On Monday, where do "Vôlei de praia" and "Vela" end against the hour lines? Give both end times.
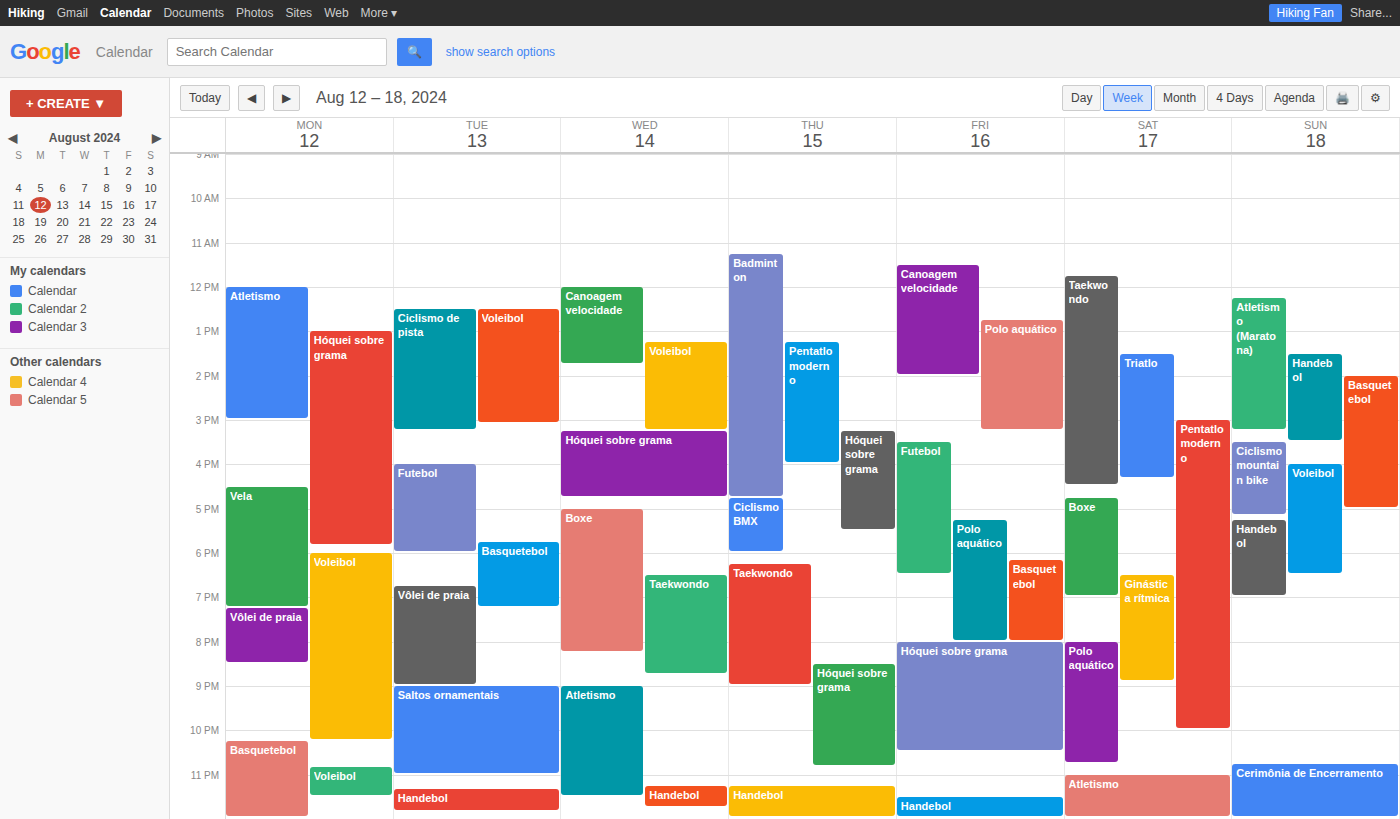
"Vôlei de praia": 8:30 PM, halfway between the 8 PM and 9 PM lines. "Vela": 7:15 PM, neither: a quarter of the way from the 7 PM line to the 8 PM line.